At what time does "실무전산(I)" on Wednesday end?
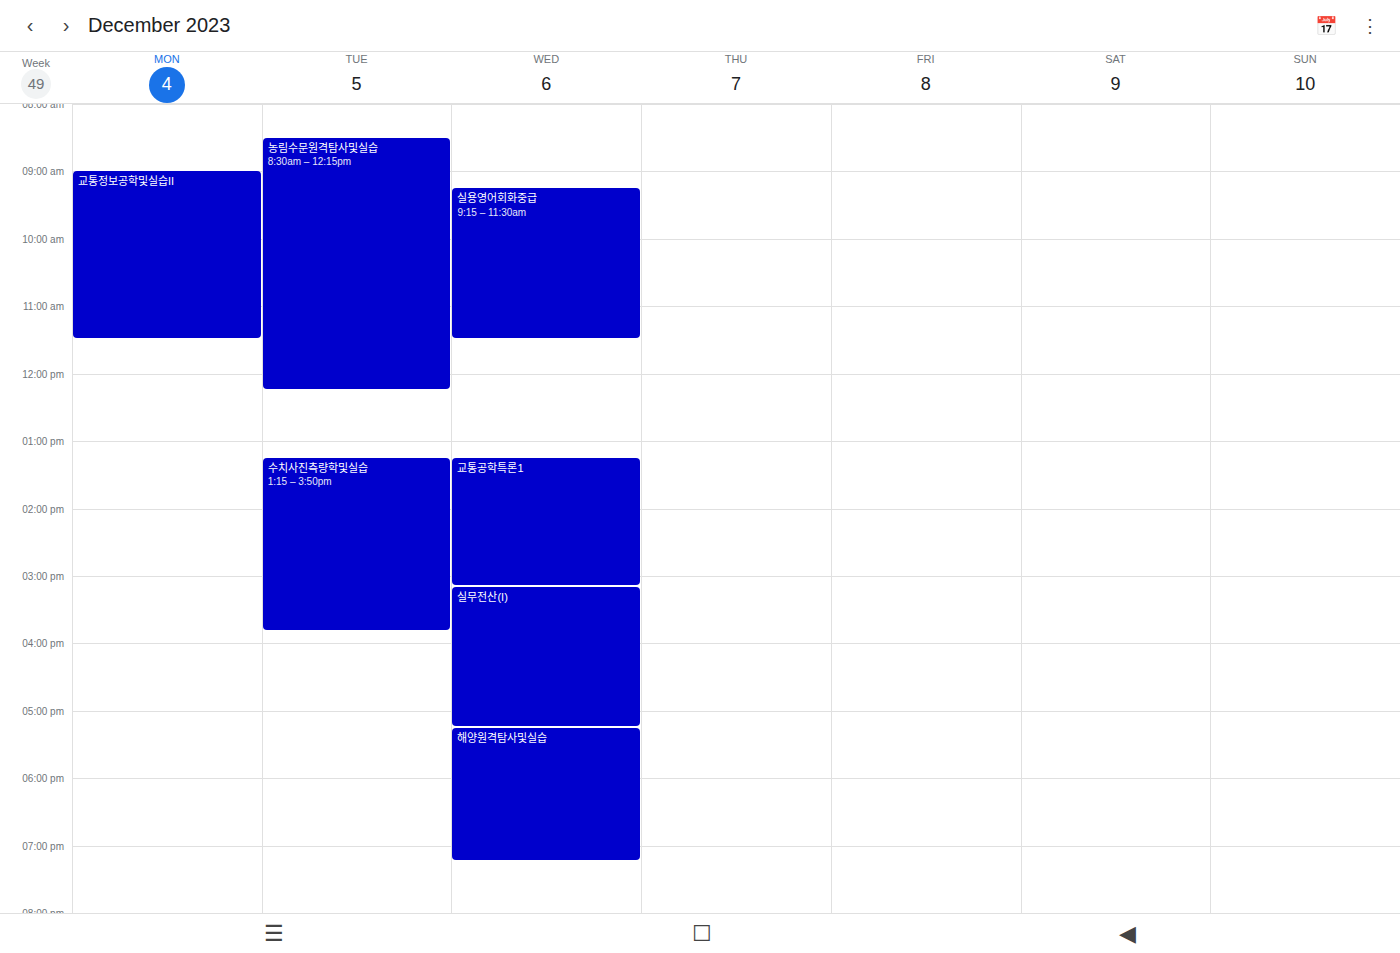
5:15 PM